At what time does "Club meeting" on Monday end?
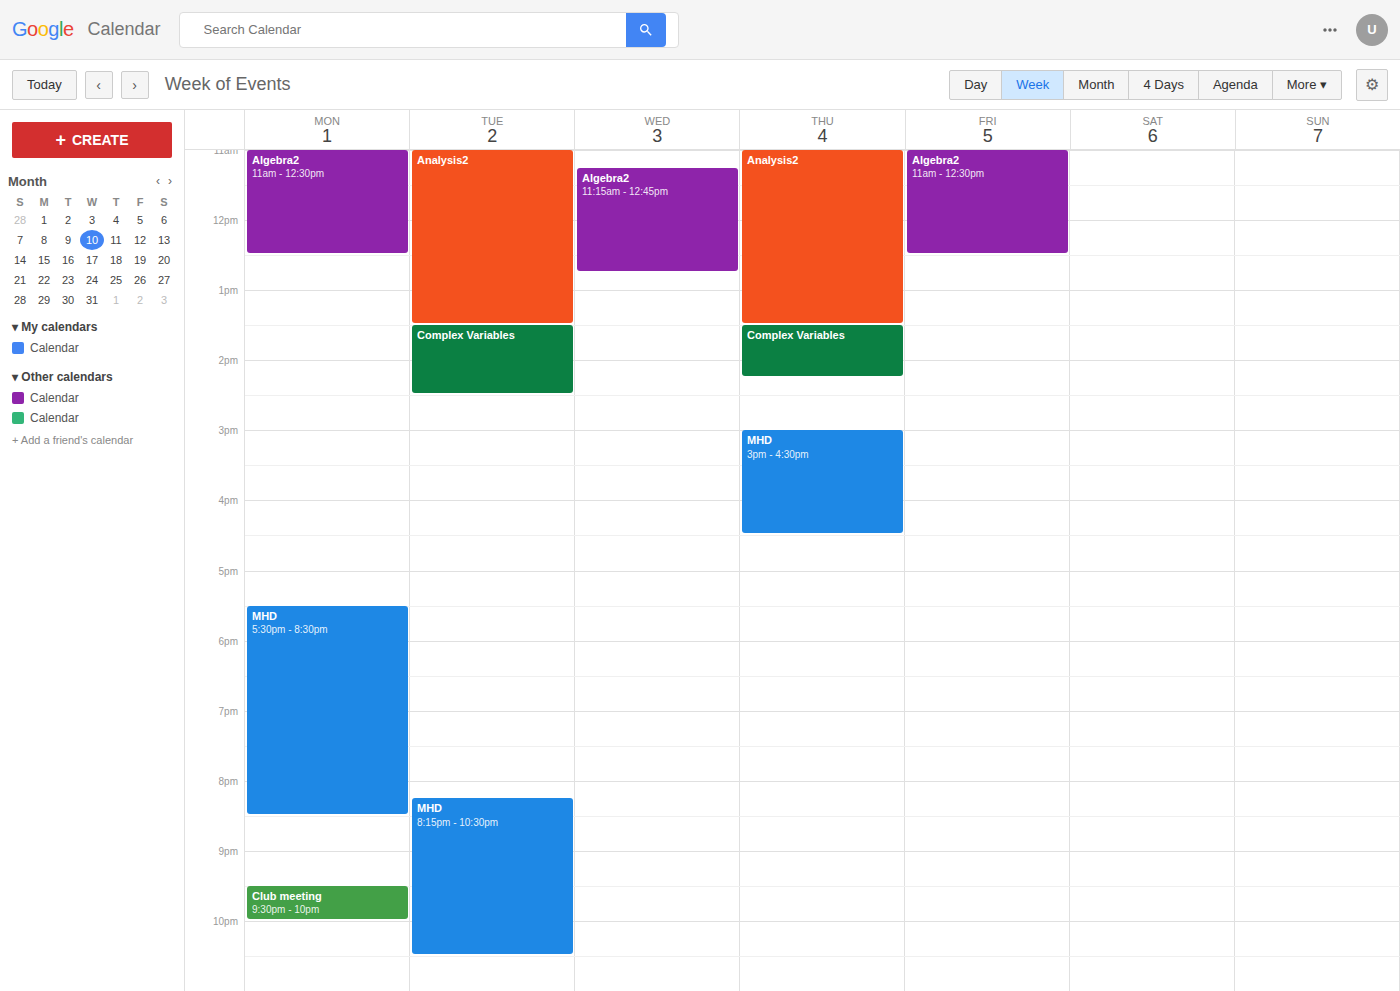
10:00 PM